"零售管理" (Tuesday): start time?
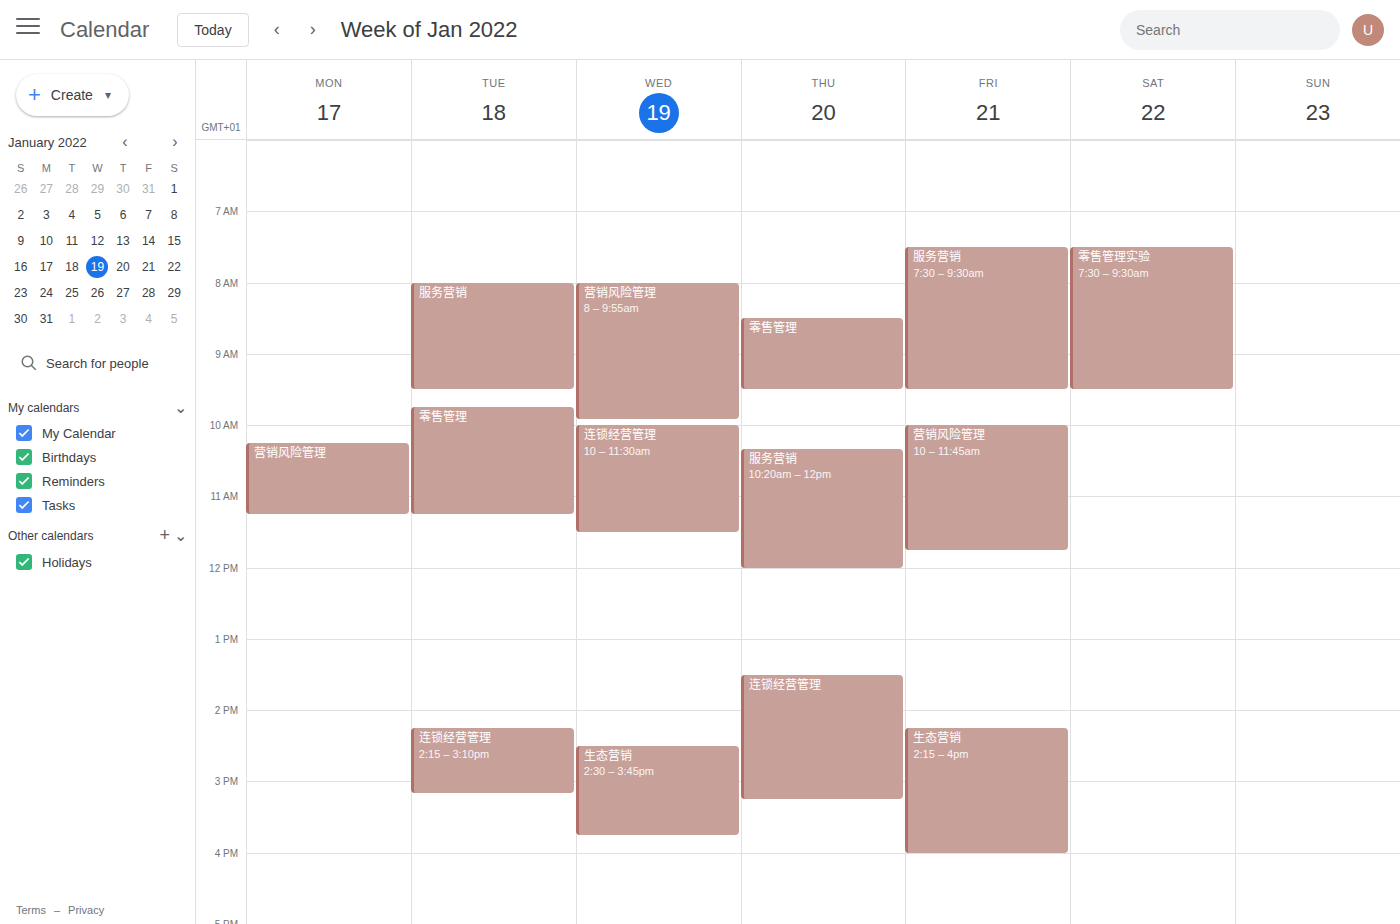
9:45 AM